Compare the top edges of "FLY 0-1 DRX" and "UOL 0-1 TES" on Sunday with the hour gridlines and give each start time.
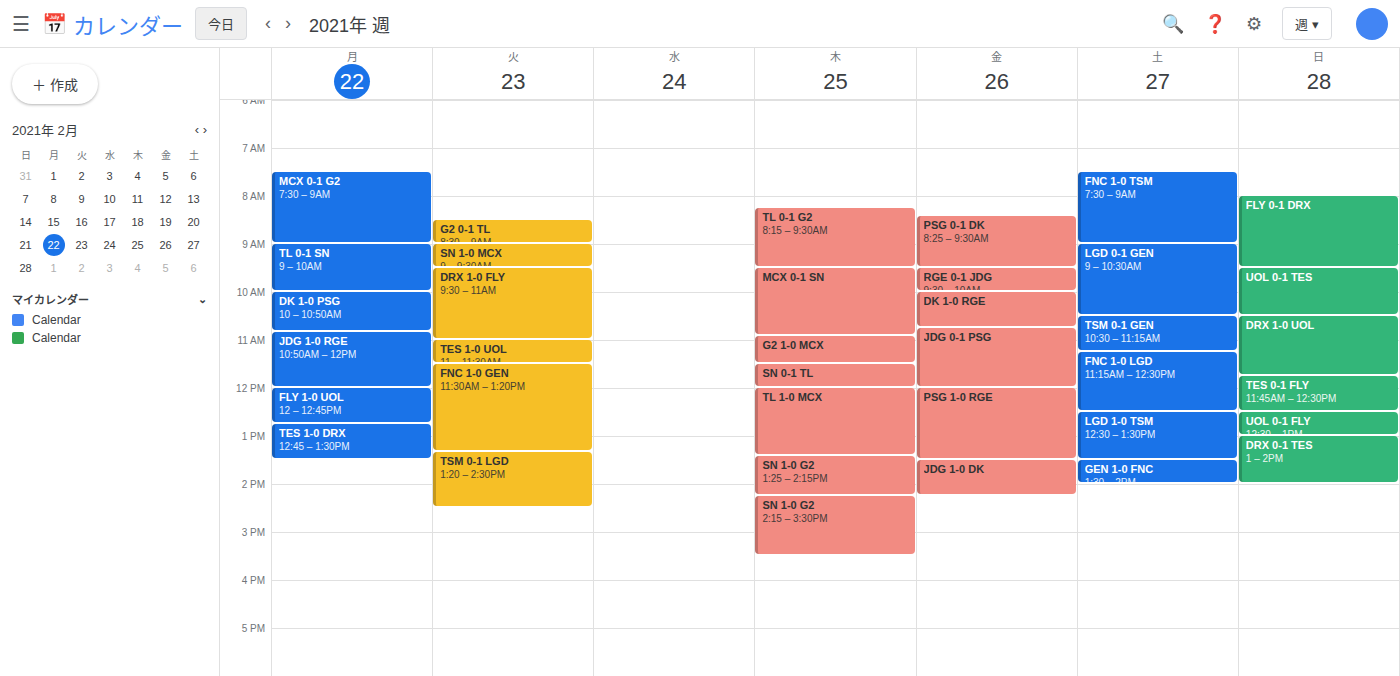
"FLY 0-1 DRX": 8:00 AM, exactly on the 8 AM line. "UOL 0-1 TES": 9:30 AM, halfway between the 9 AM and 10 AM lines.